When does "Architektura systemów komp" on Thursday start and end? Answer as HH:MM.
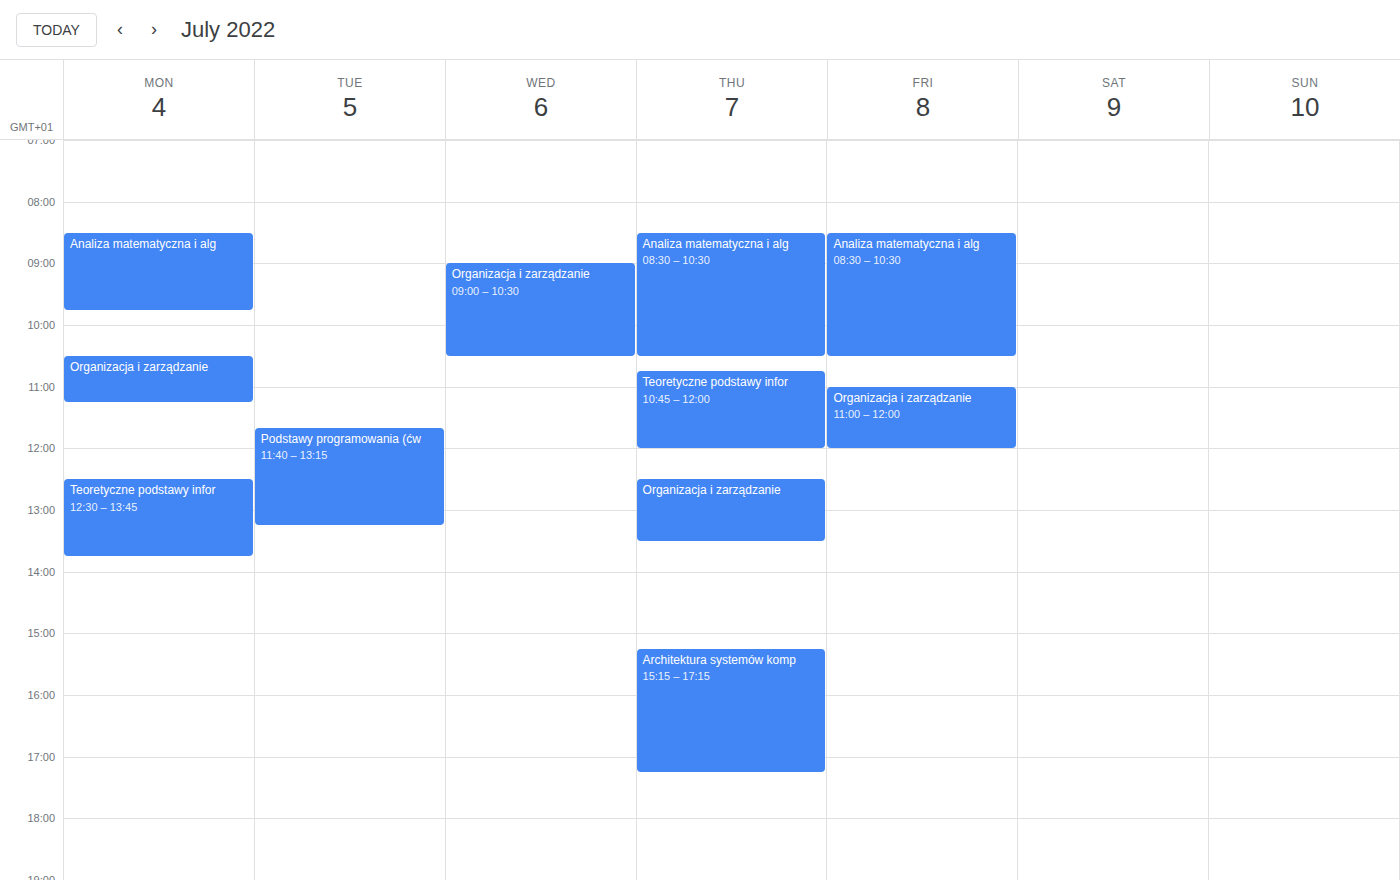
15:15 to 17:15